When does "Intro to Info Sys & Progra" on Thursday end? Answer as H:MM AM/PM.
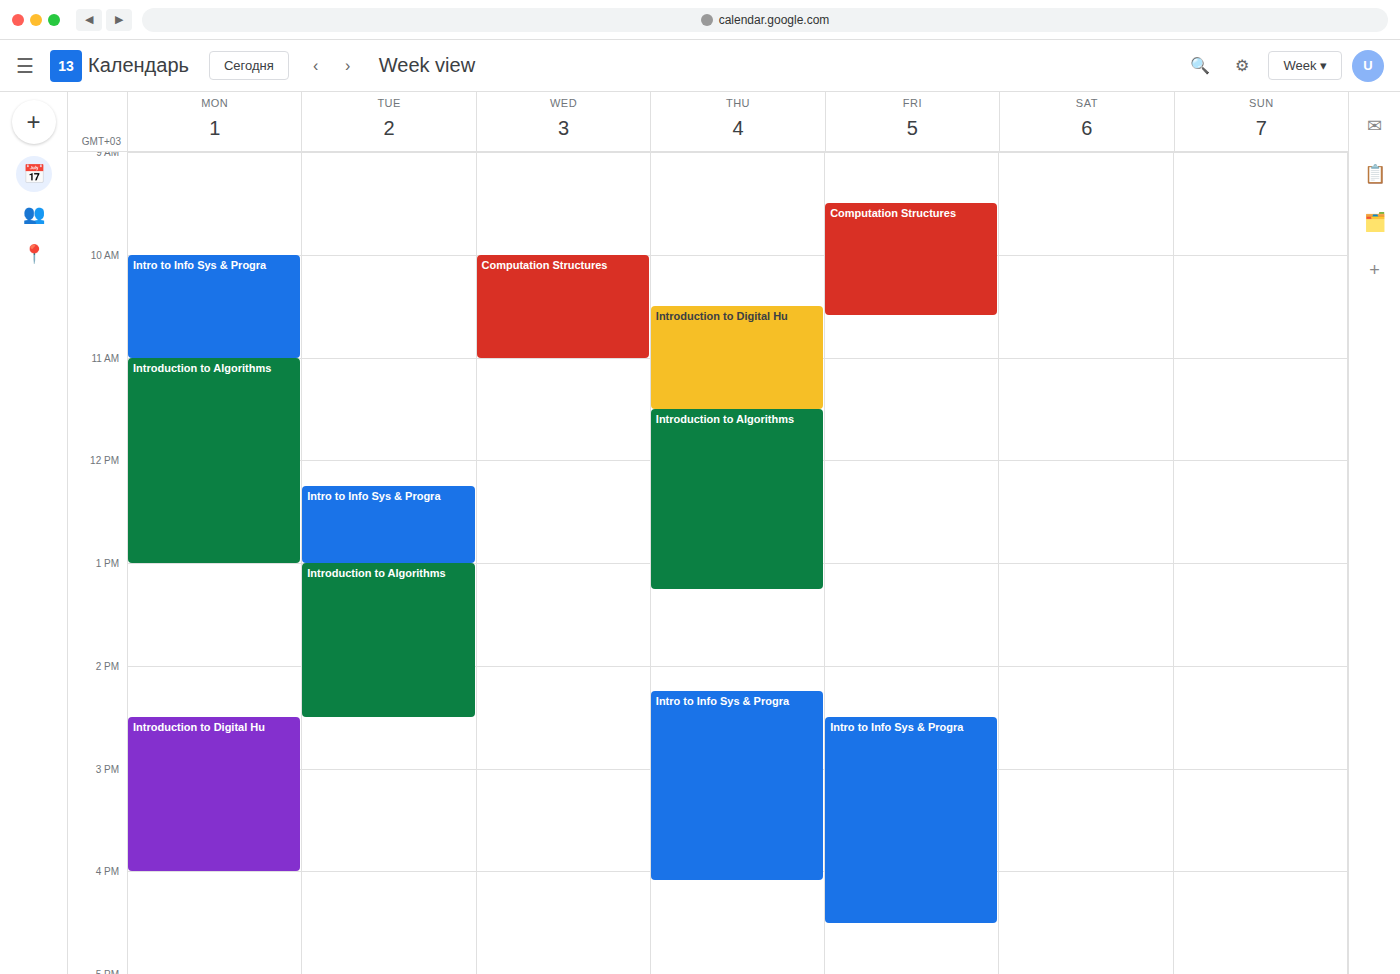
4:05 PM